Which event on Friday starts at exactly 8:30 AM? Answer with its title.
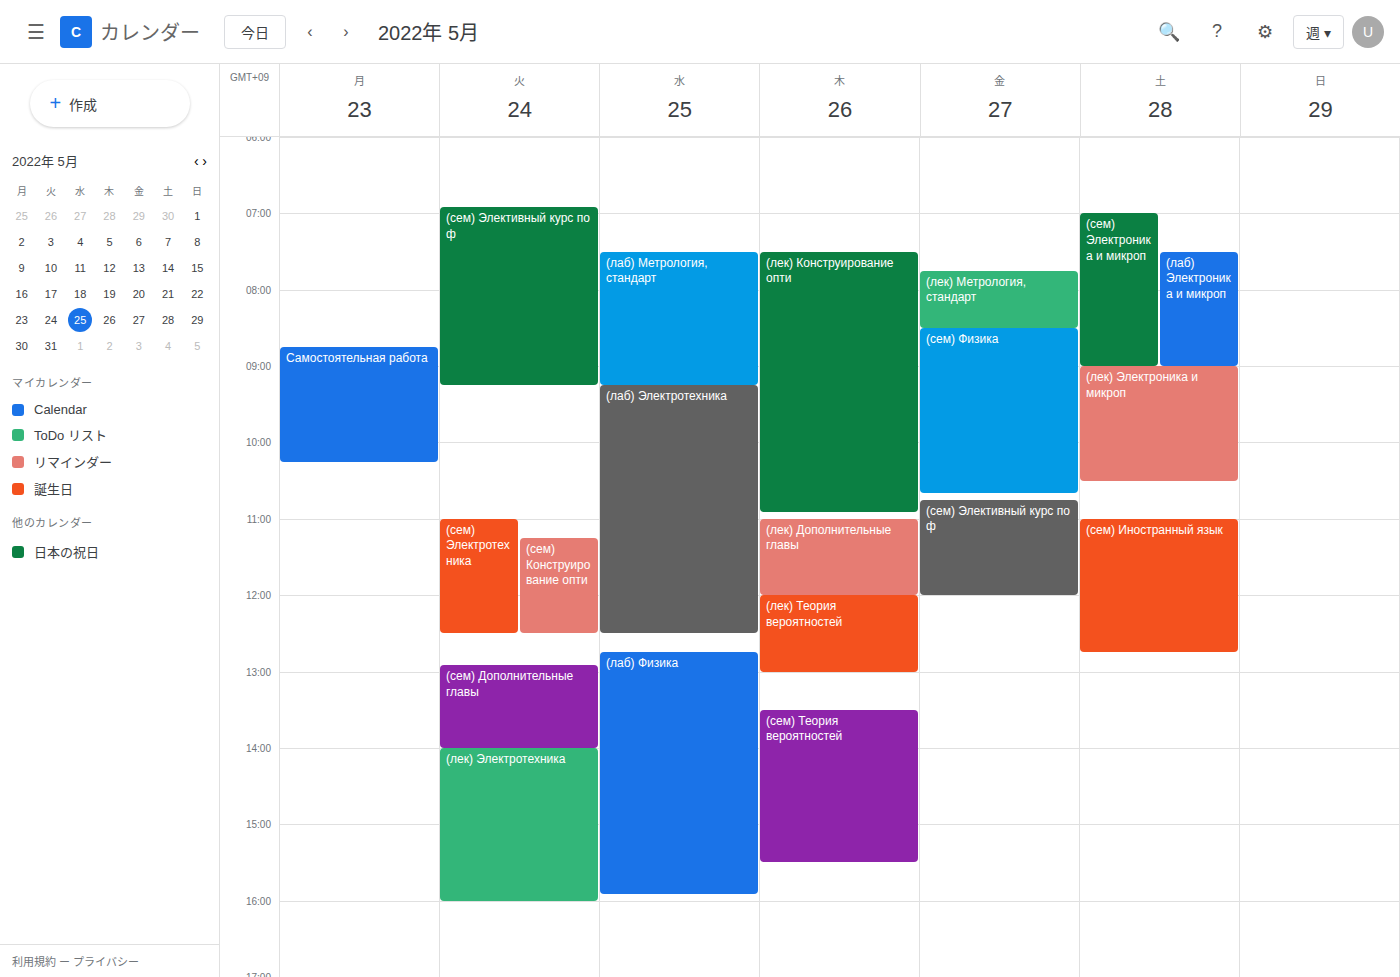
"(сем) Физика"